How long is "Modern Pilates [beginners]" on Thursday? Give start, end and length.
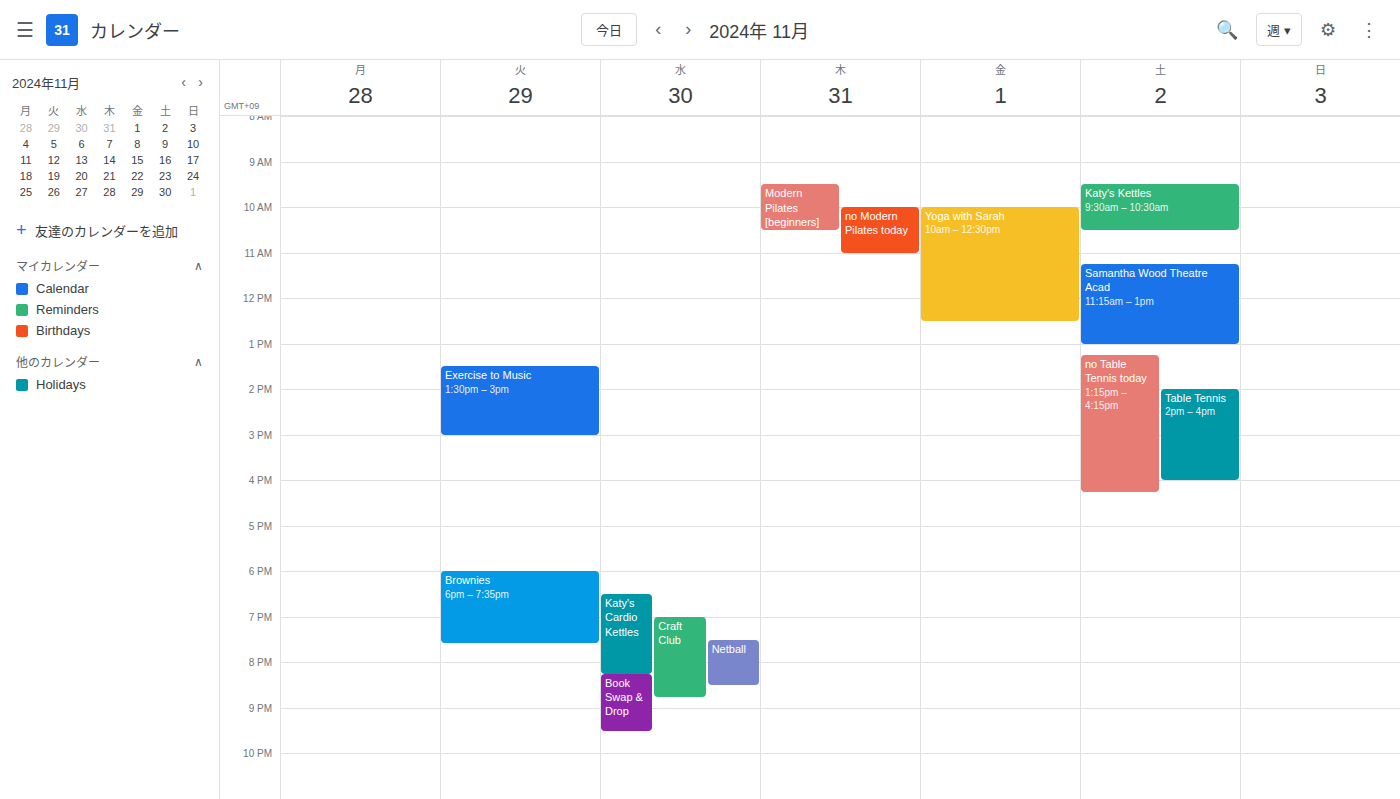
9:30 AM to 10:30 AM, 1 hour